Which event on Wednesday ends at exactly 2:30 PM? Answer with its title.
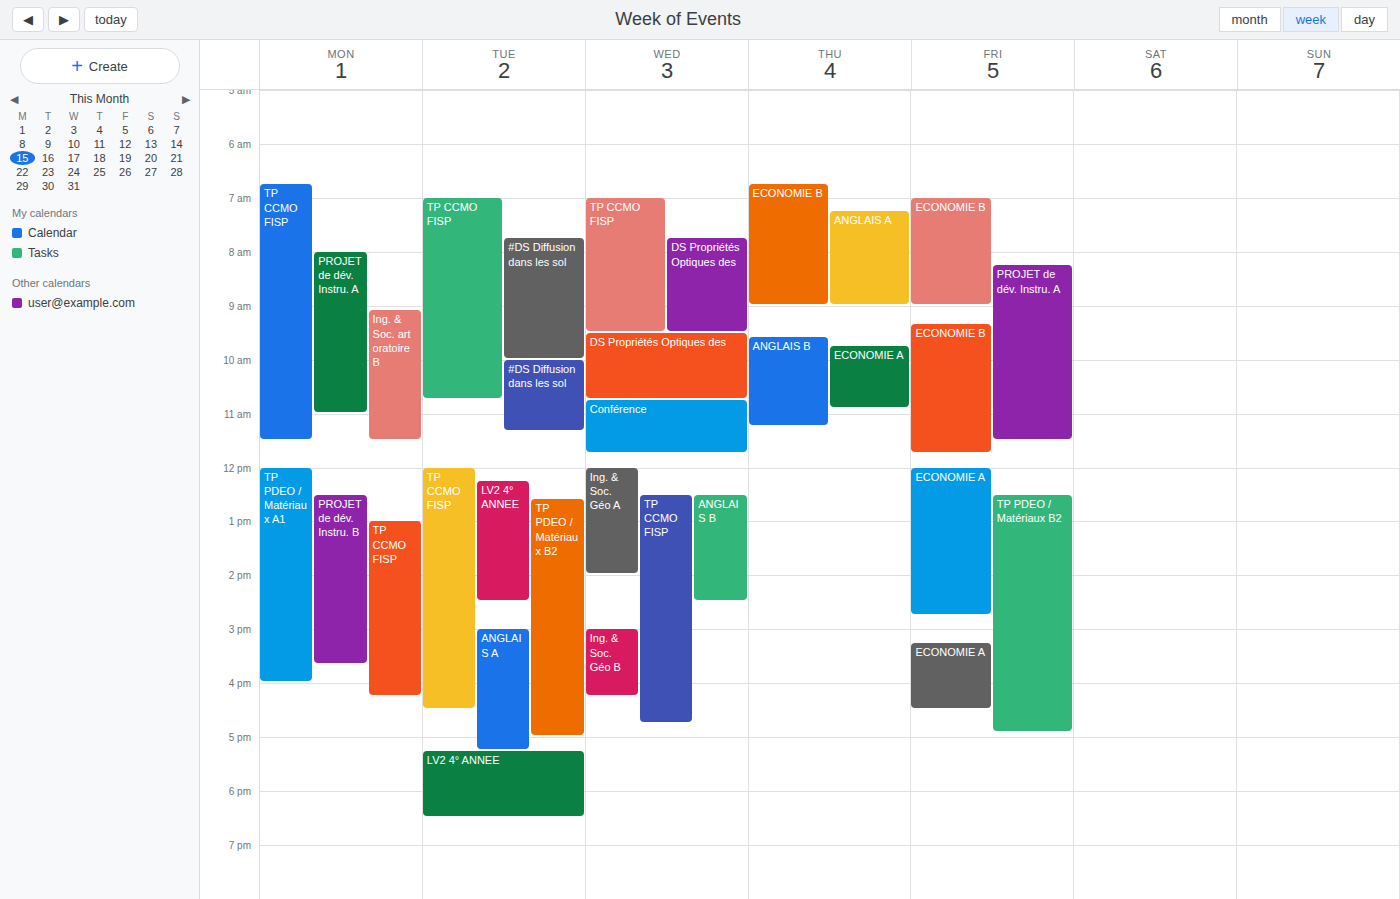
"ANGLAIS B"